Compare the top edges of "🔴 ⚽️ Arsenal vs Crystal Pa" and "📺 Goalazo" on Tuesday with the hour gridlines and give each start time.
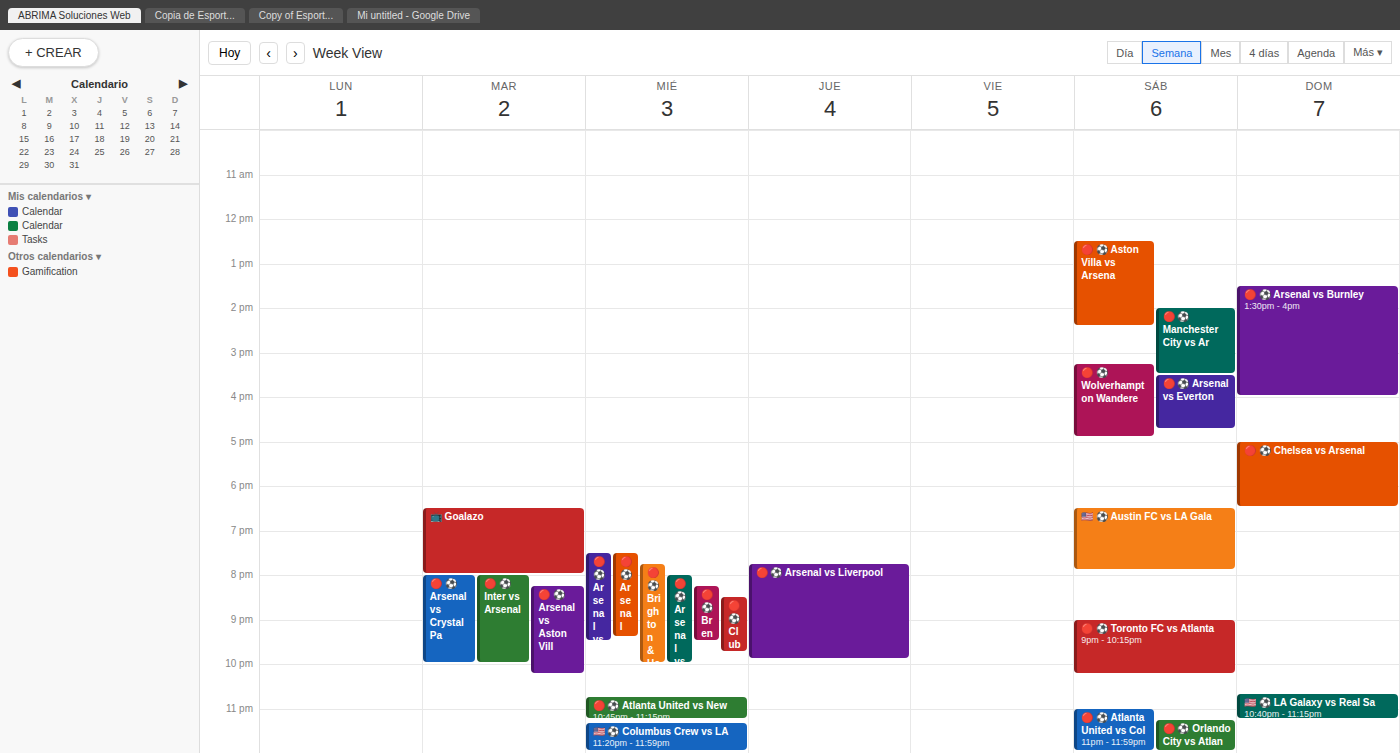
"🔴 ⚽️ Arsenal vs Crystal Pa": 20:00, exactly on the 20:00 line. "📺 Goalazo": 18:30, halfway between the 18:00 and 19:00 lines.